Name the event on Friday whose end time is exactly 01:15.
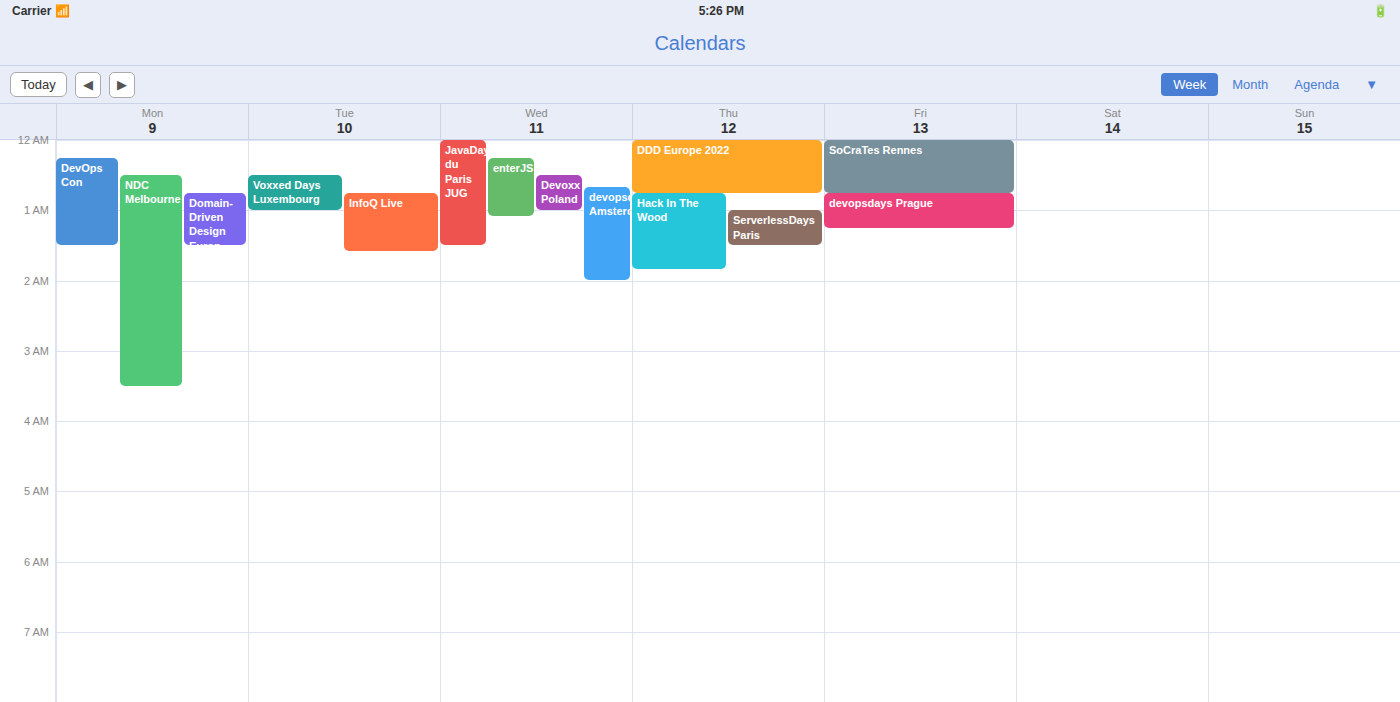
"devopsdays Prague"